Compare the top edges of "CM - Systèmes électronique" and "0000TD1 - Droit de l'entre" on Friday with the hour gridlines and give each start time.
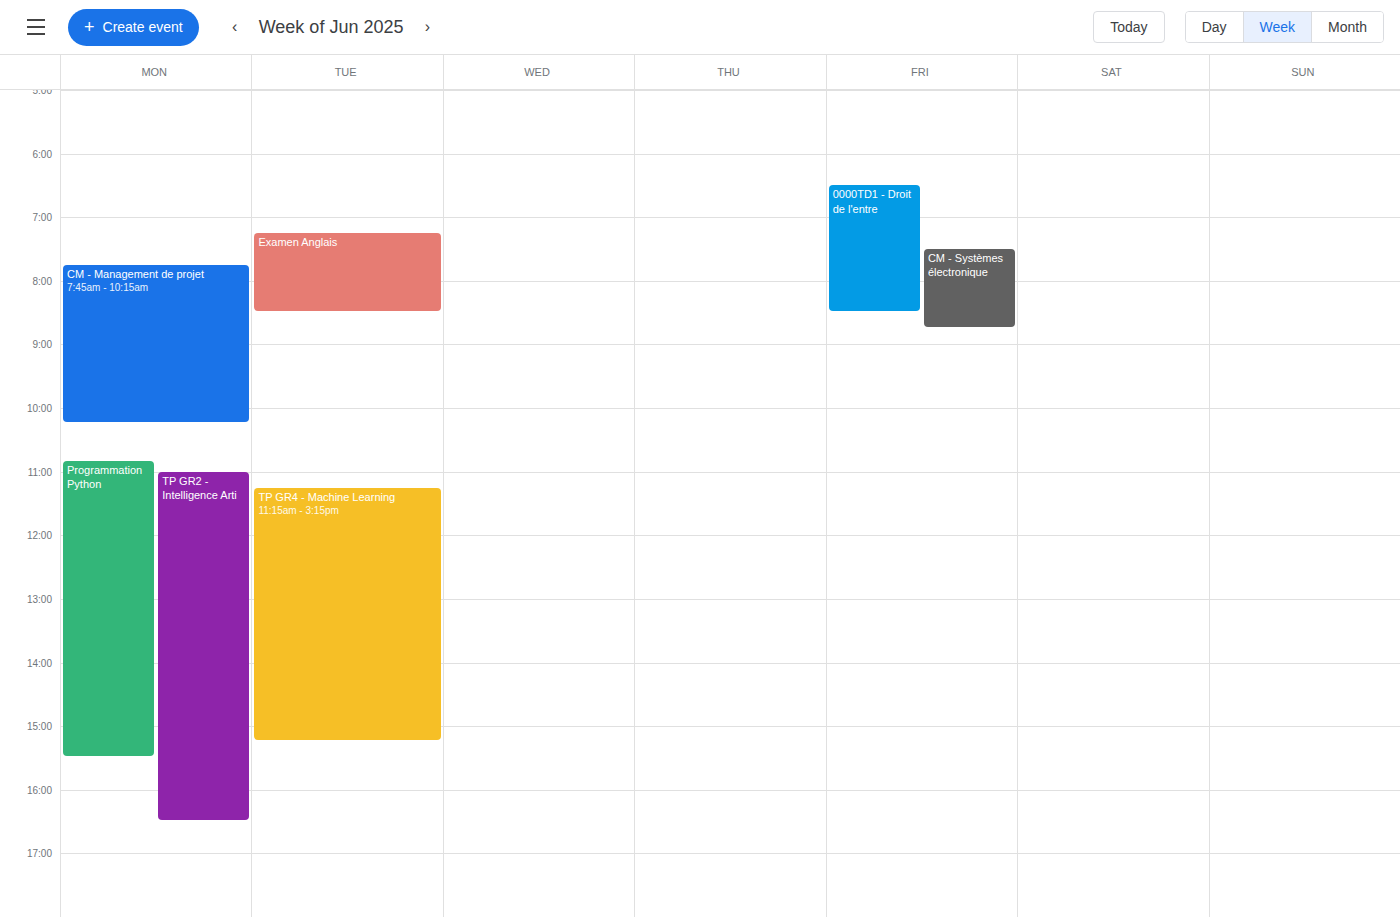
"CM - Systèmes électronique": 07:30, halfway between the 07:00 and 08:00 lines. "0000TD1 - Droit de l'entre": 06:30, halfway between the 06:00 and 07:00 lines.